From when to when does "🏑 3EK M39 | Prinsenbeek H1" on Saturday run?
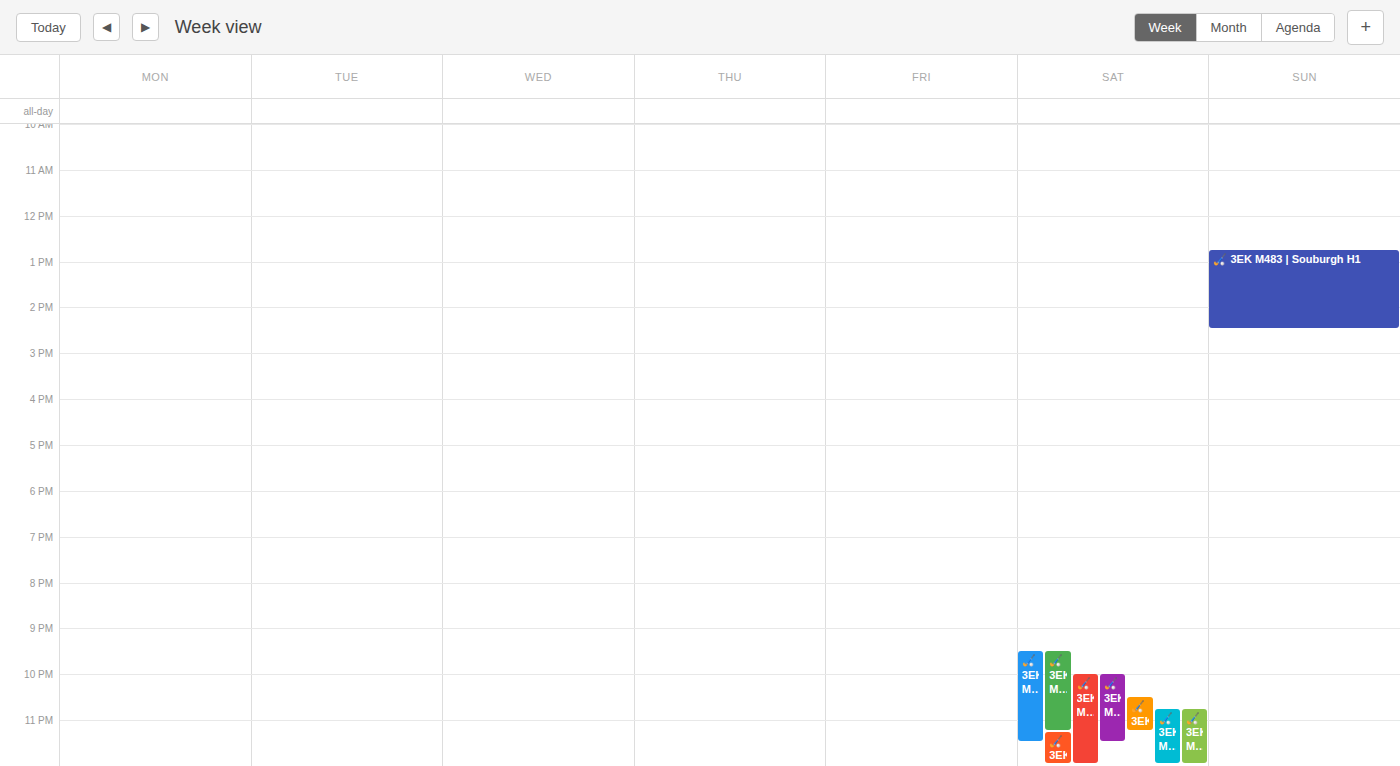
10:00 PM to 11:30 PM